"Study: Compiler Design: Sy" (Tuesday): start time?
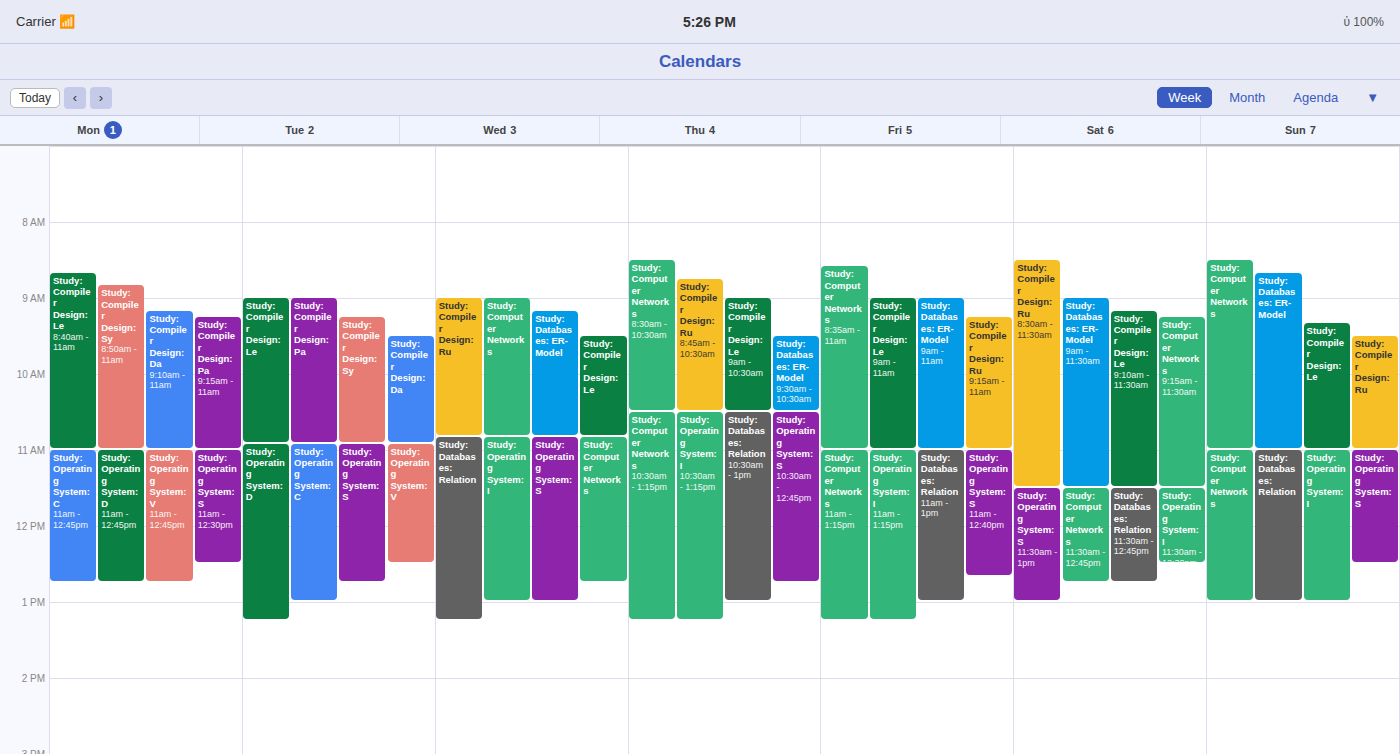
09:15